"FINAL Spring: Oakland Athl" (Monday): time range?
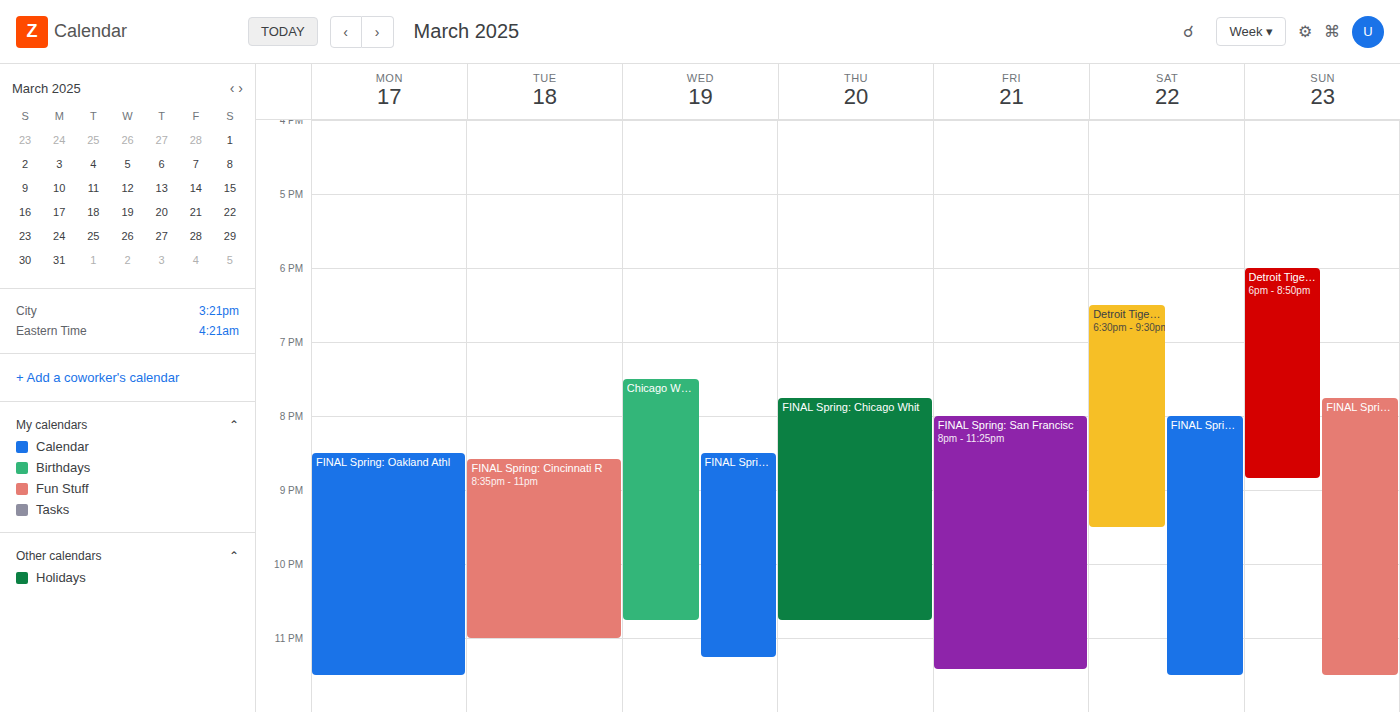
8:30 PM to 11:30 PM